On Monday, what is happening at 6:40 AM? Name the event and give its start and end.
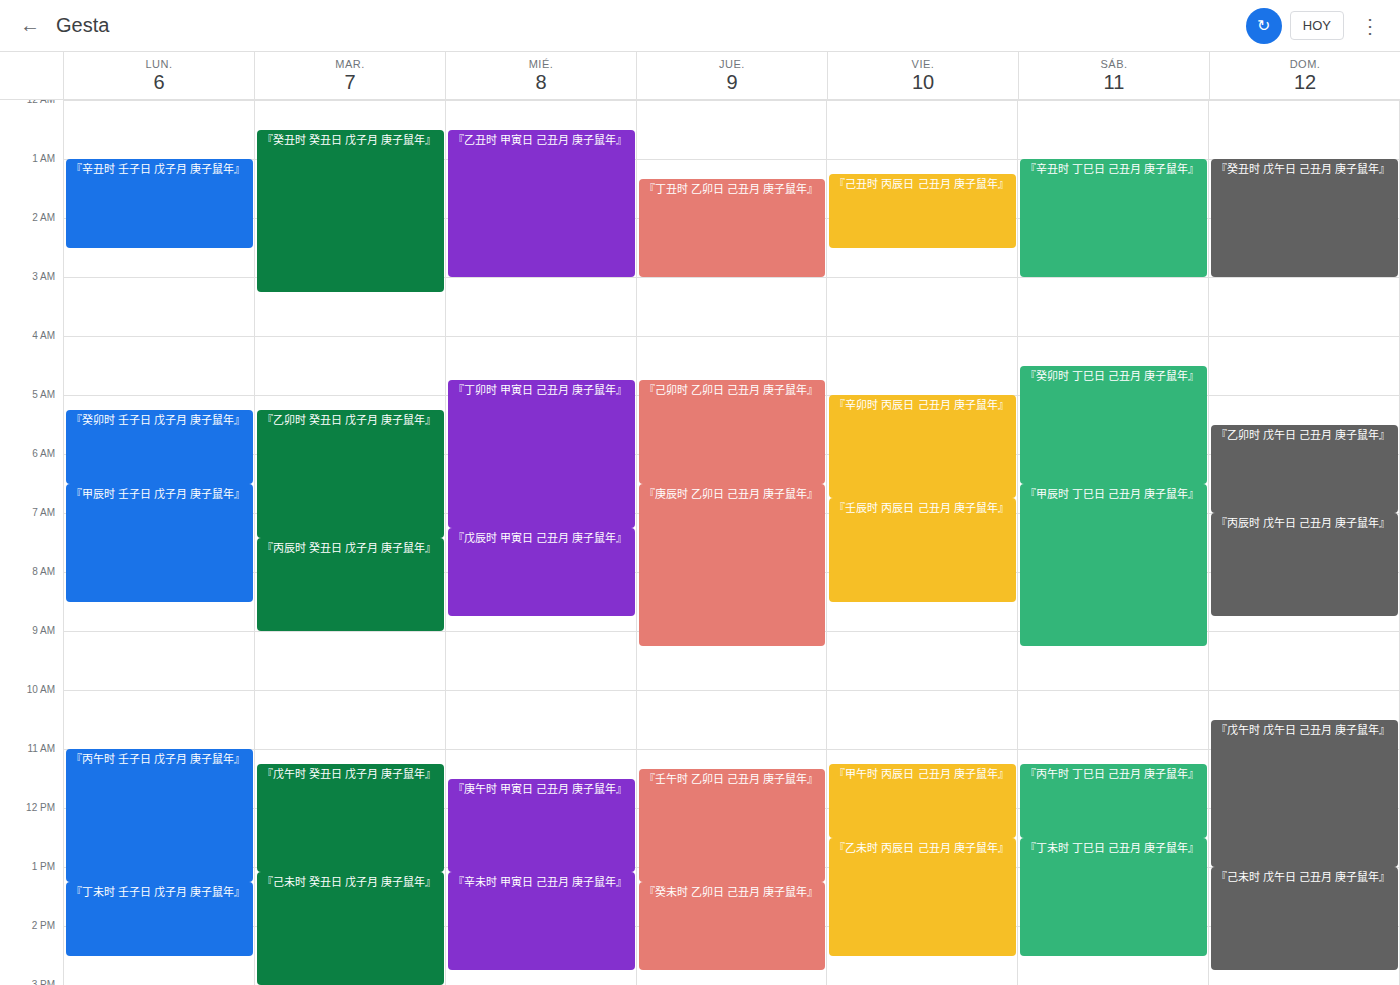
"『甲辰时 壬子日 戊子月 庚子鼠年』", 6:30 AM to 8:30 AM